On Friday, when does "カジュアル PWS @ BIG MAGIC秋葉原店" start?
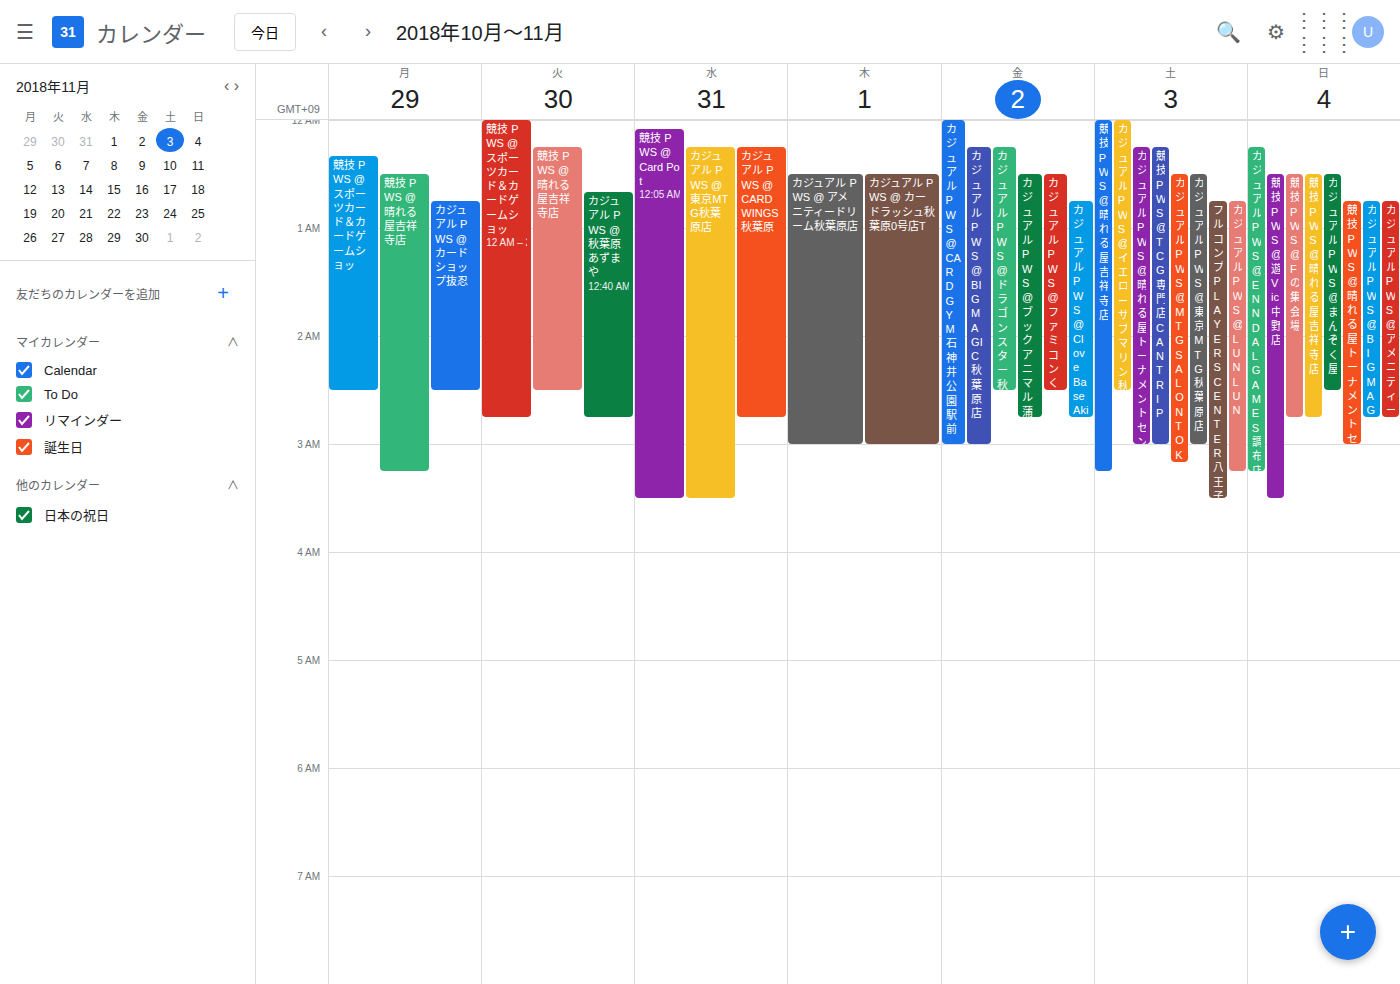
12:15 AM